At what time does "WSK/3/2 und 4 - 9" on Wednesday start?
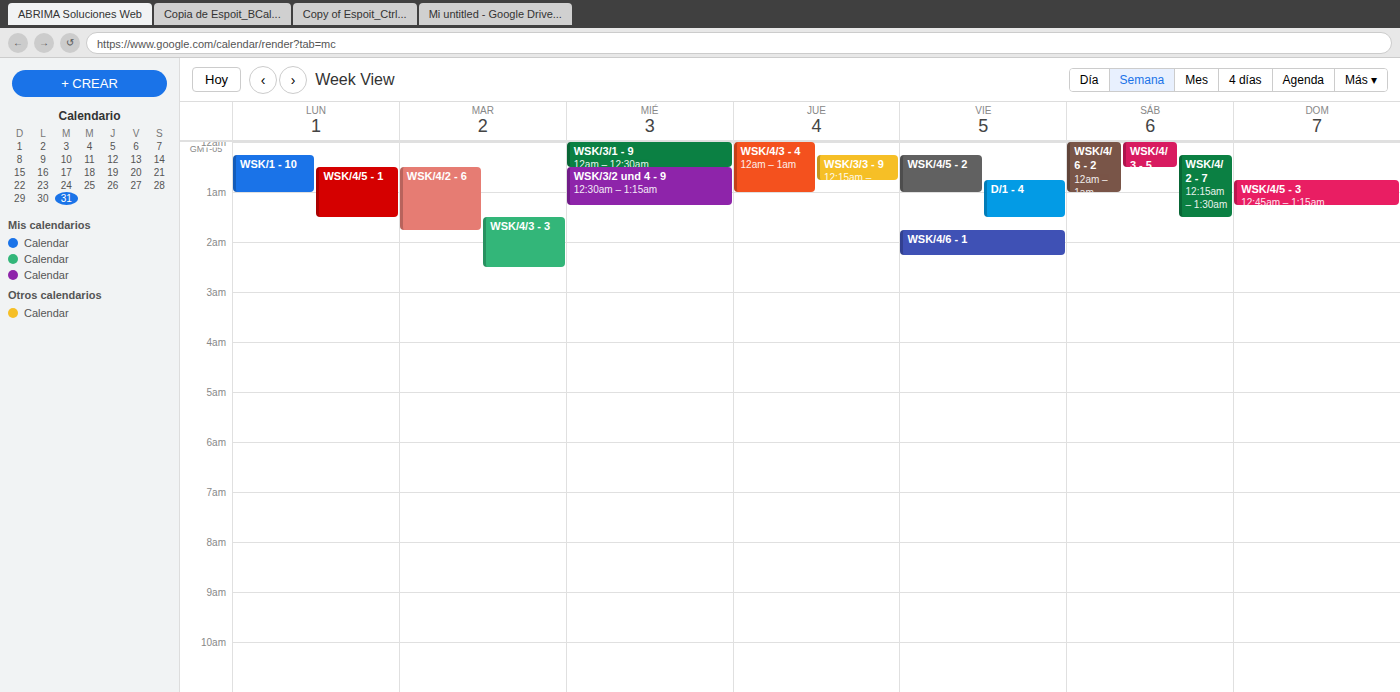
12:30 AM